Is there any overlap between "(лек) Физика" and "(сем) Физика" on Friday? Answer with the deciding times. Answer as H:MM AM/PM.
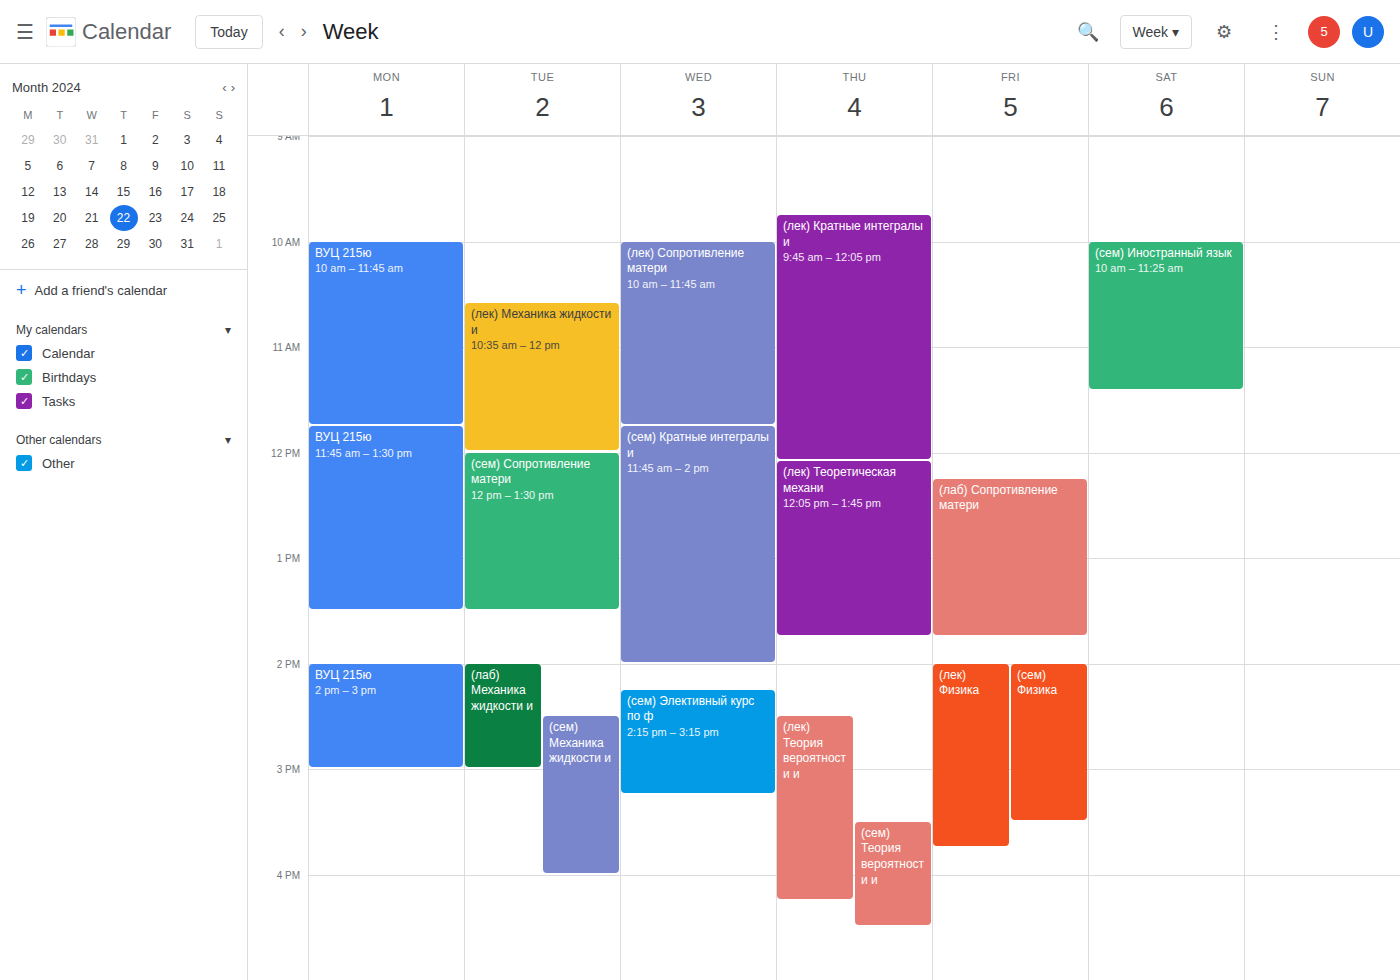
"(лек) Физика" starts at 2:00 PM, before "(сем) Физика" ends at 3:30 PM -- they overlap.